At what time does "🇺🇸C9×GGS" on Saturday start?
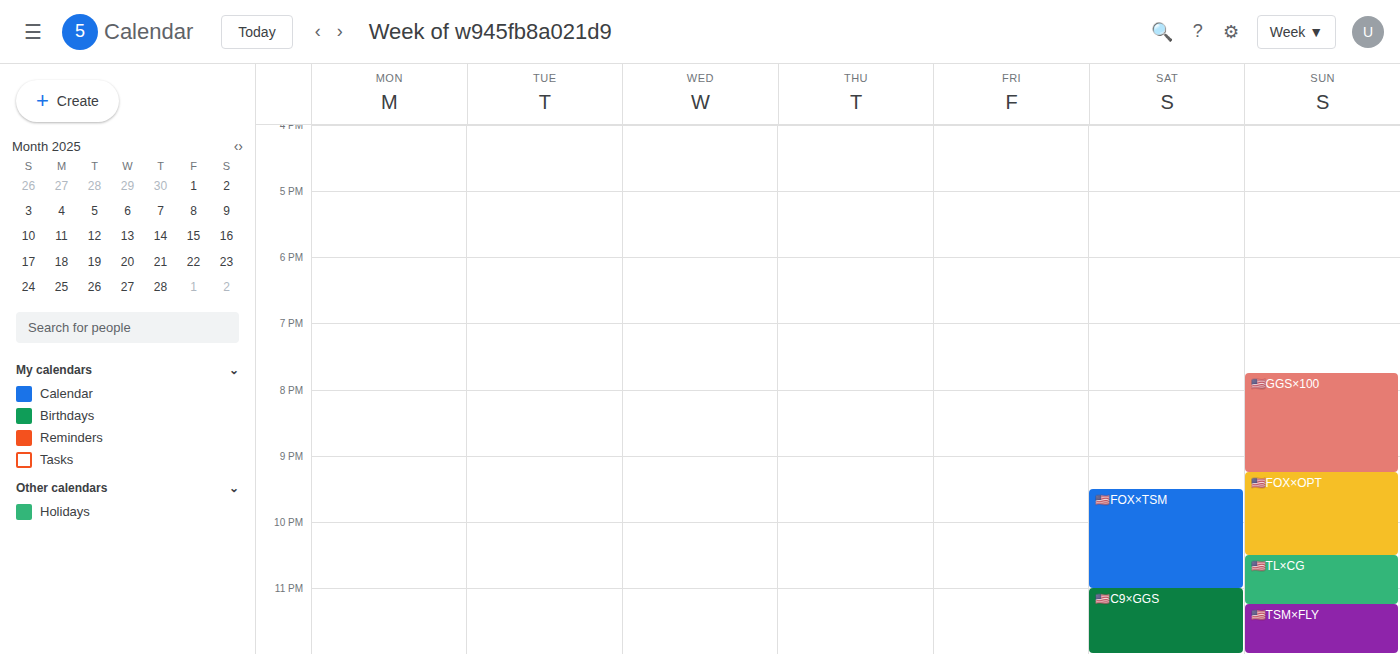
23:00